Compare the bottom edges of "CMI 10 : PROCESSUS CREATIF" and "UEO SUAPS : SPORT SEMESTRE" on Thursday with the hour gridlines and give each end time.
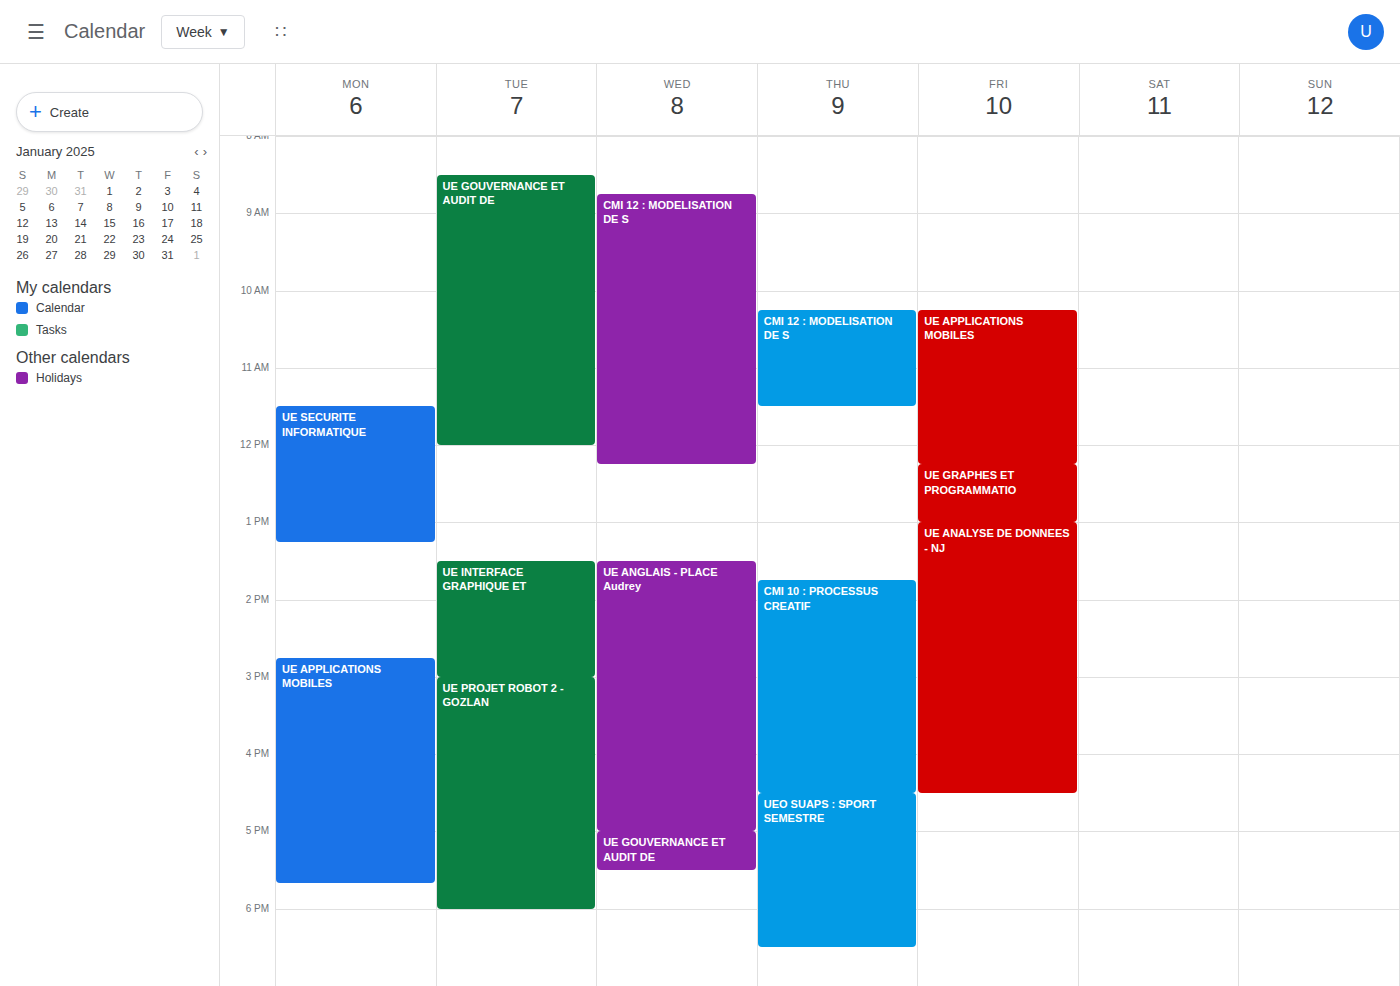
"CMI 10 : PROCESSUS CREATIF": 4:30 PM, halfway between the 4 PM and 5 PM lines. "UEO SUAPS : SPORT SEMESTRE": 6:30 PM, halfway between the 6 PM and 7 PM lines.